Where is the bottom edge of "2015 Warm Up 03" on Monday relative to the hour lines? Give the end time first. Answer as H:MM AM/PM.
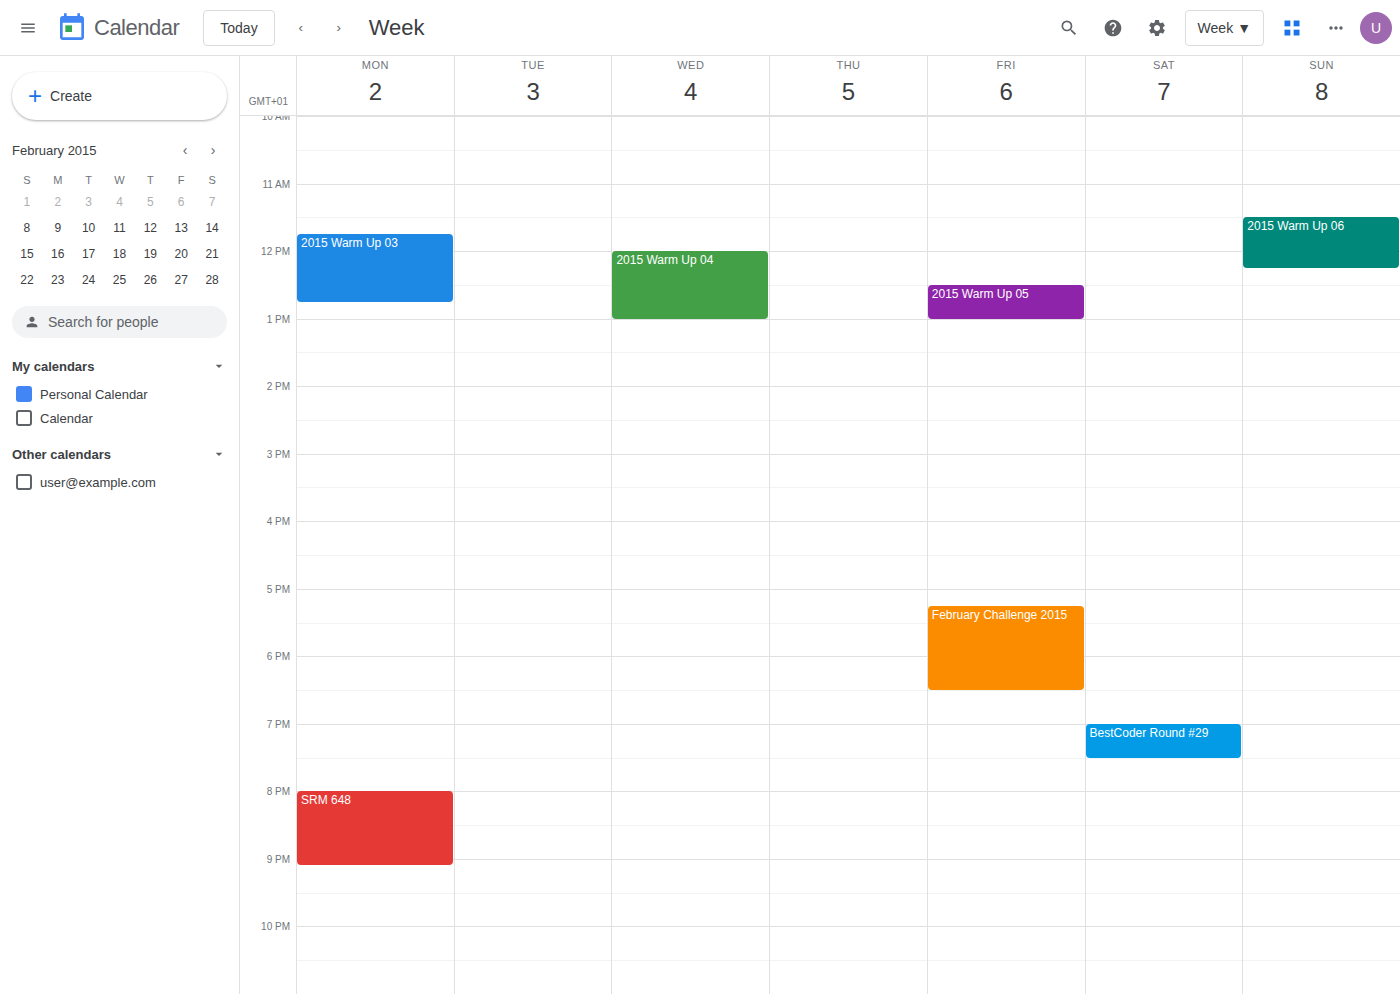
12:45 PM -- neither: three quarters of the way from the 12 PM line to the 1 PM line.